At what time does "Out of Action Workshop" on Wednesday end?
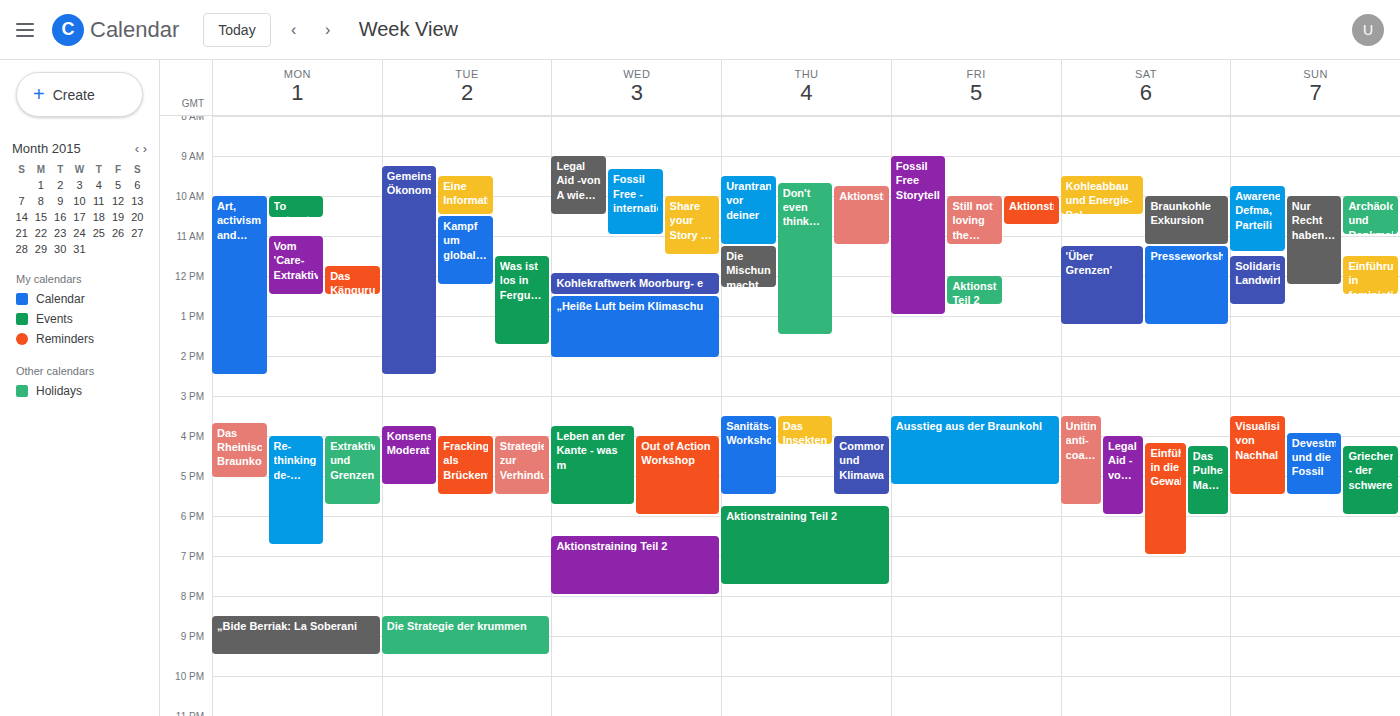
6:00 PM